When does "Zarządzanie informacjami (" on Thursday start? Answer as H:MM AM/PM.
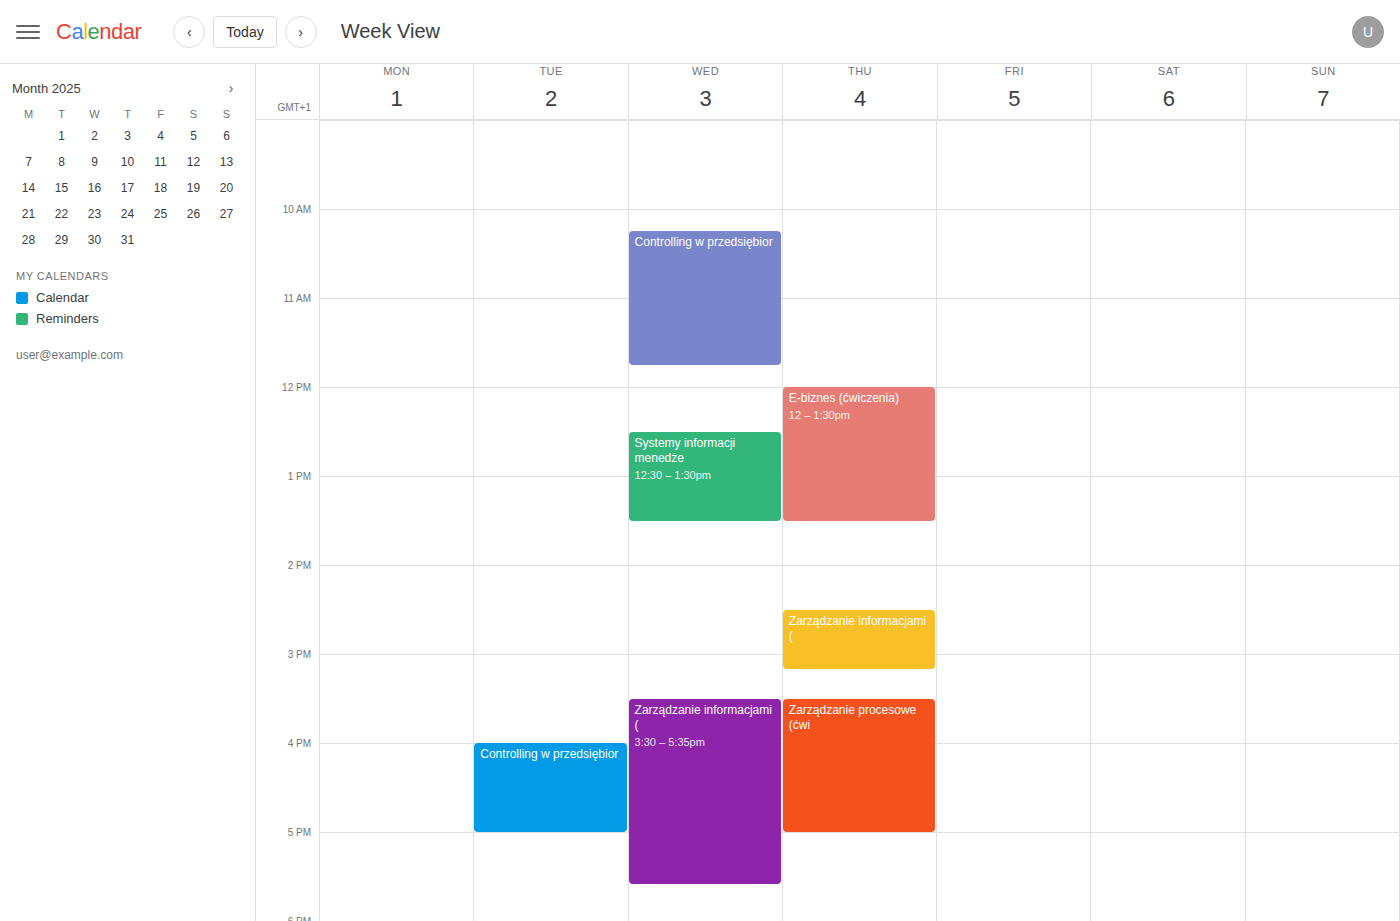
2:30 PM